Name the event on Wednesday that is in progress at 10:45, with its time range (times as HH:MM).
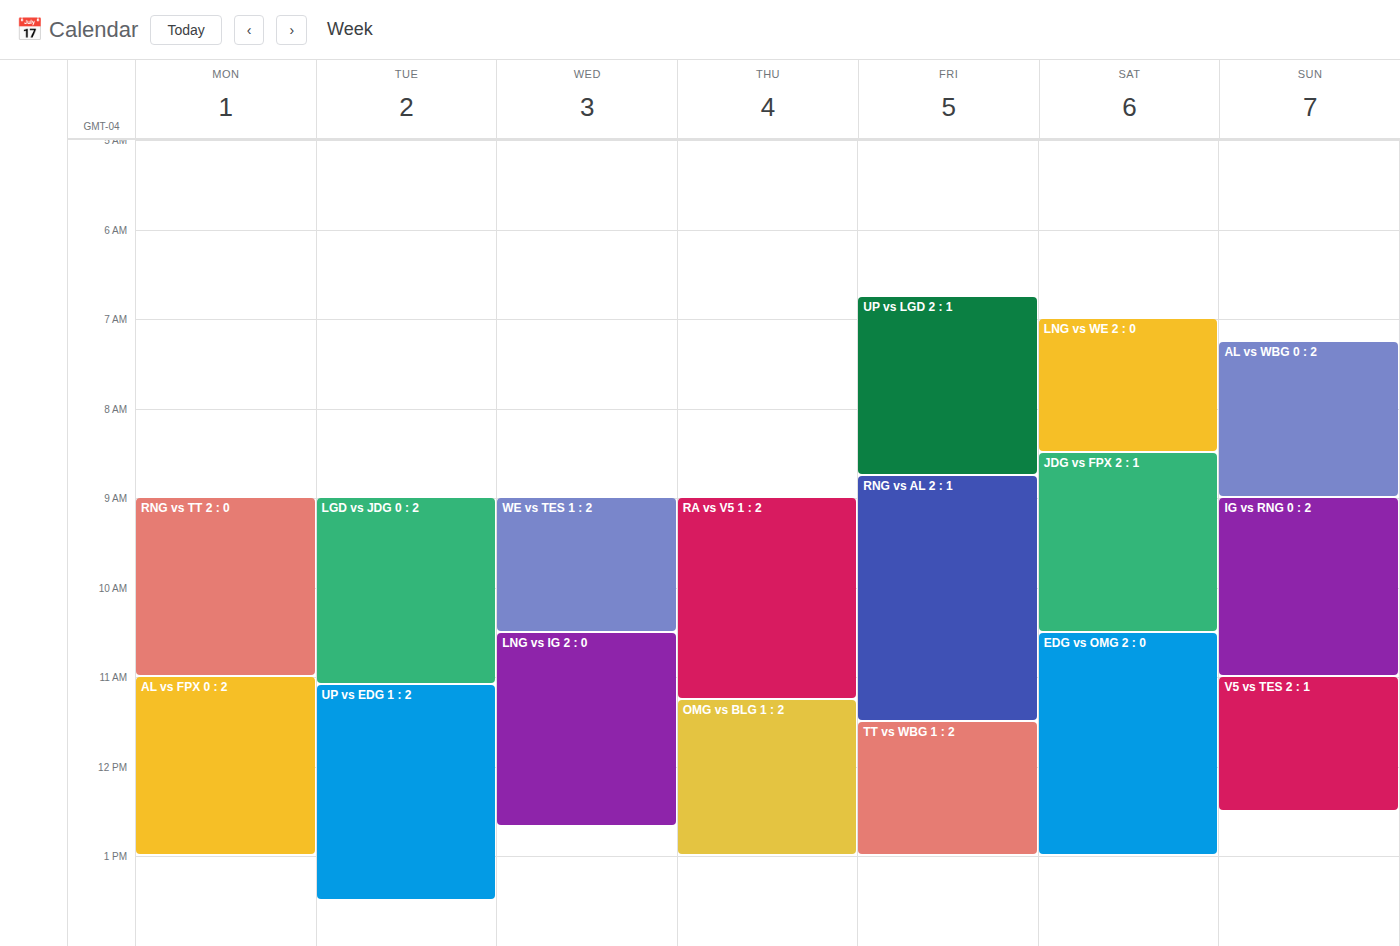
"LNG vs IG 2 : 0", 10:30 to 12:40